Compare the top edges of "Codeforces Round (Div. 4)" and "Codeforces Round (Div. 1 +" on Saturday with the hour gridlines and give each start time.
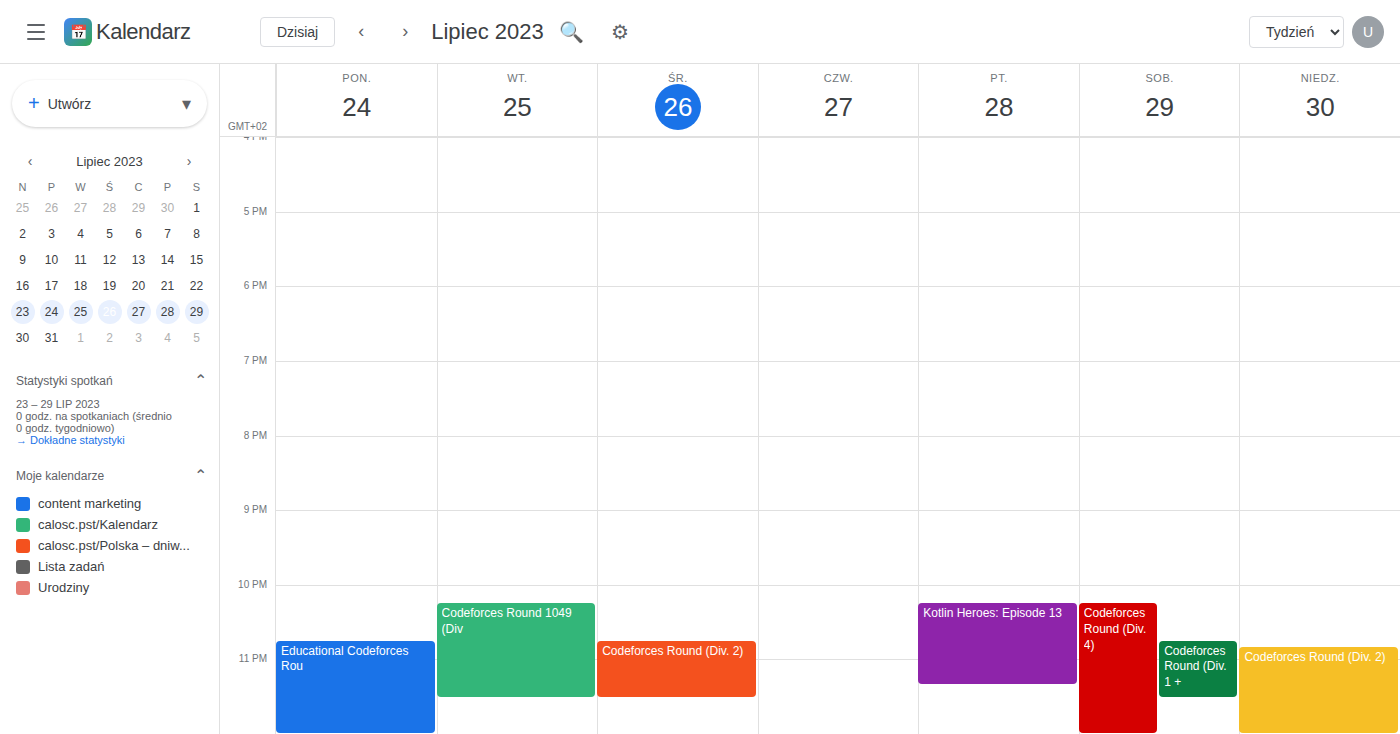
"Codeforces Round (Div. 4)": 10:15 PM, neither: a quarter of the way from the 10 PM line to the 11 PM line. "Codeforces Round (Div. 1 +": 10:45 PM, neither: three quarters of the way from the 10 PM line to the 11 PM line.